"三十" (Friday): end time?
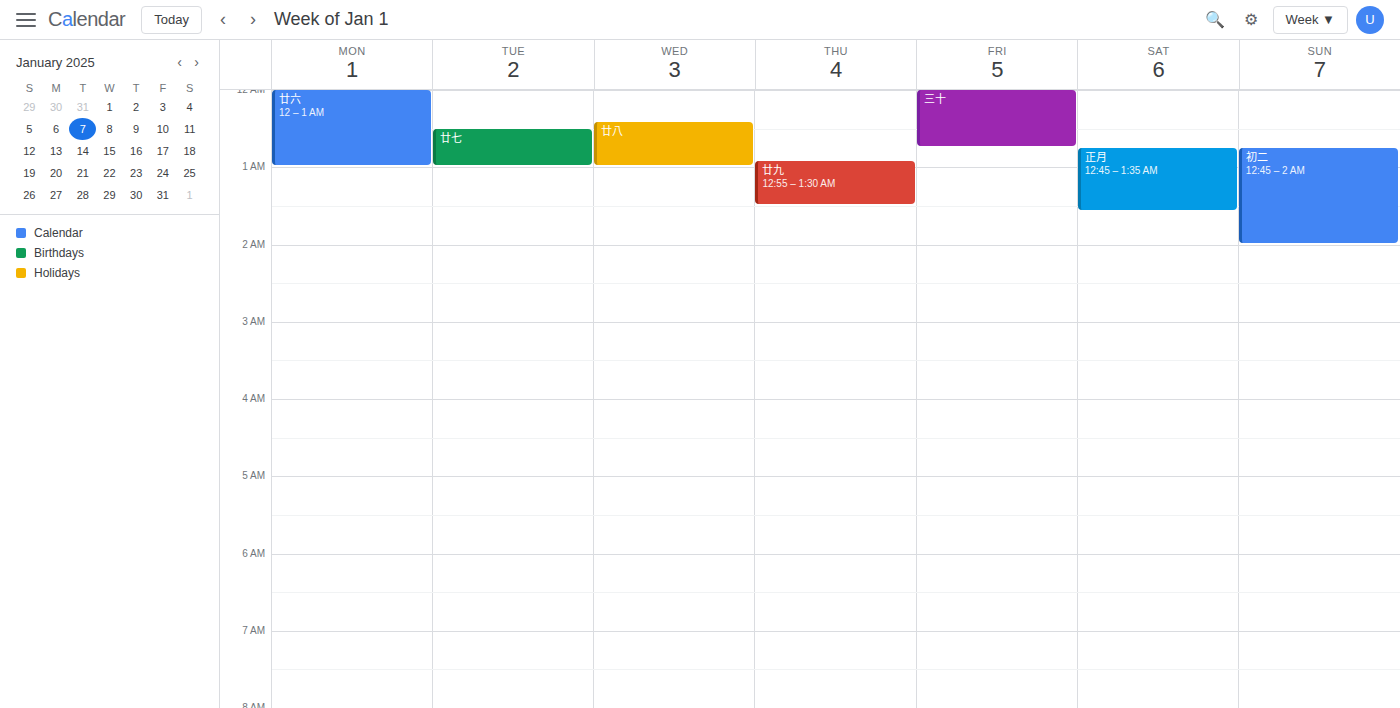
12:45 AM